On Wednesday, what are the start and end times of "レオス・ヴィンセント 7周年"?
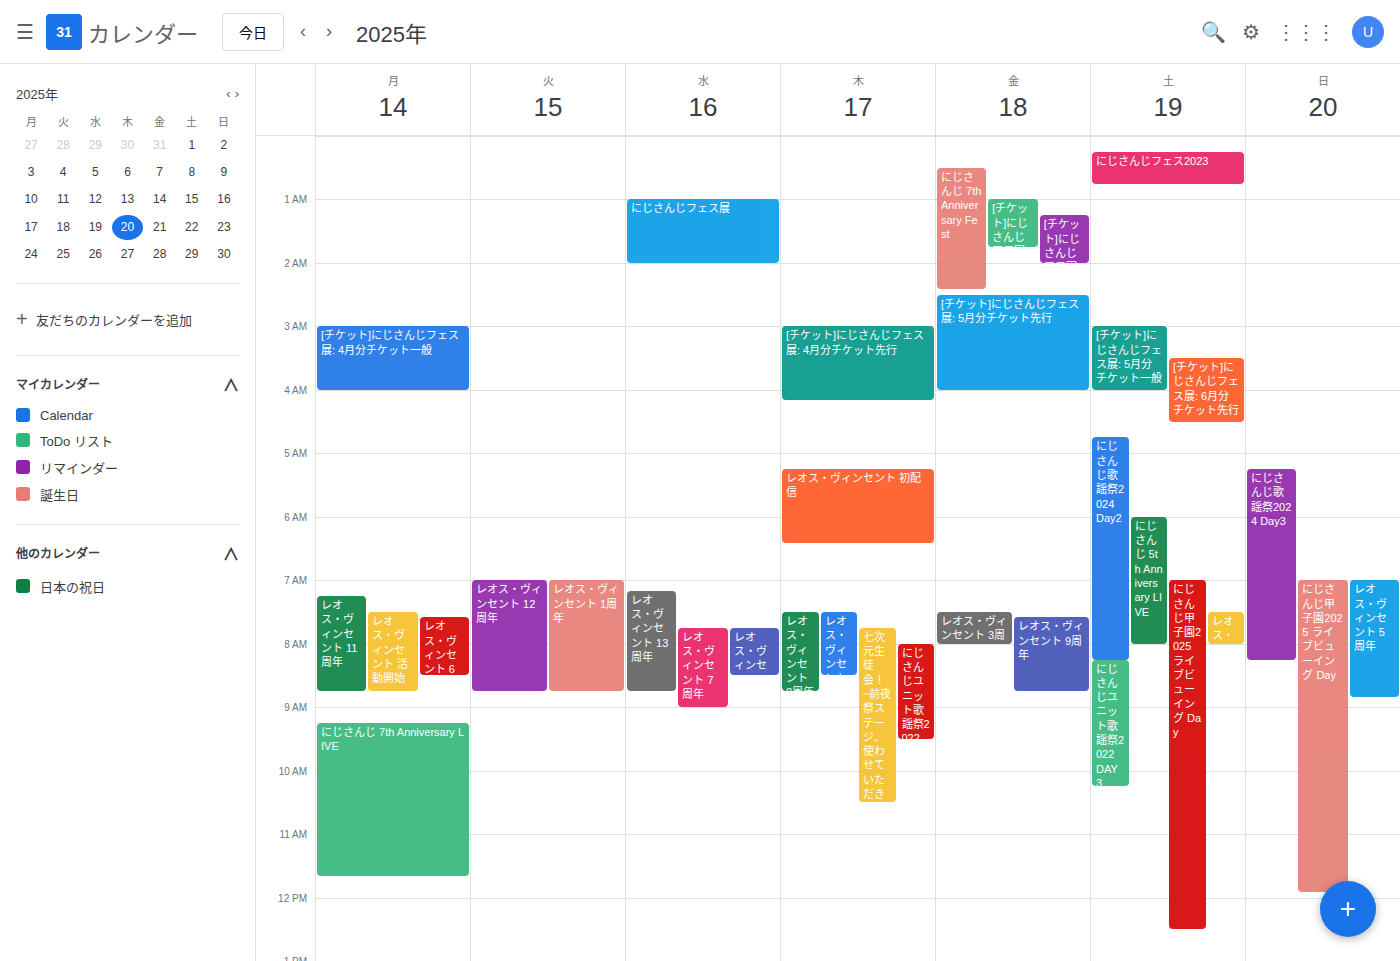
7:45 AM to 9:00 AM